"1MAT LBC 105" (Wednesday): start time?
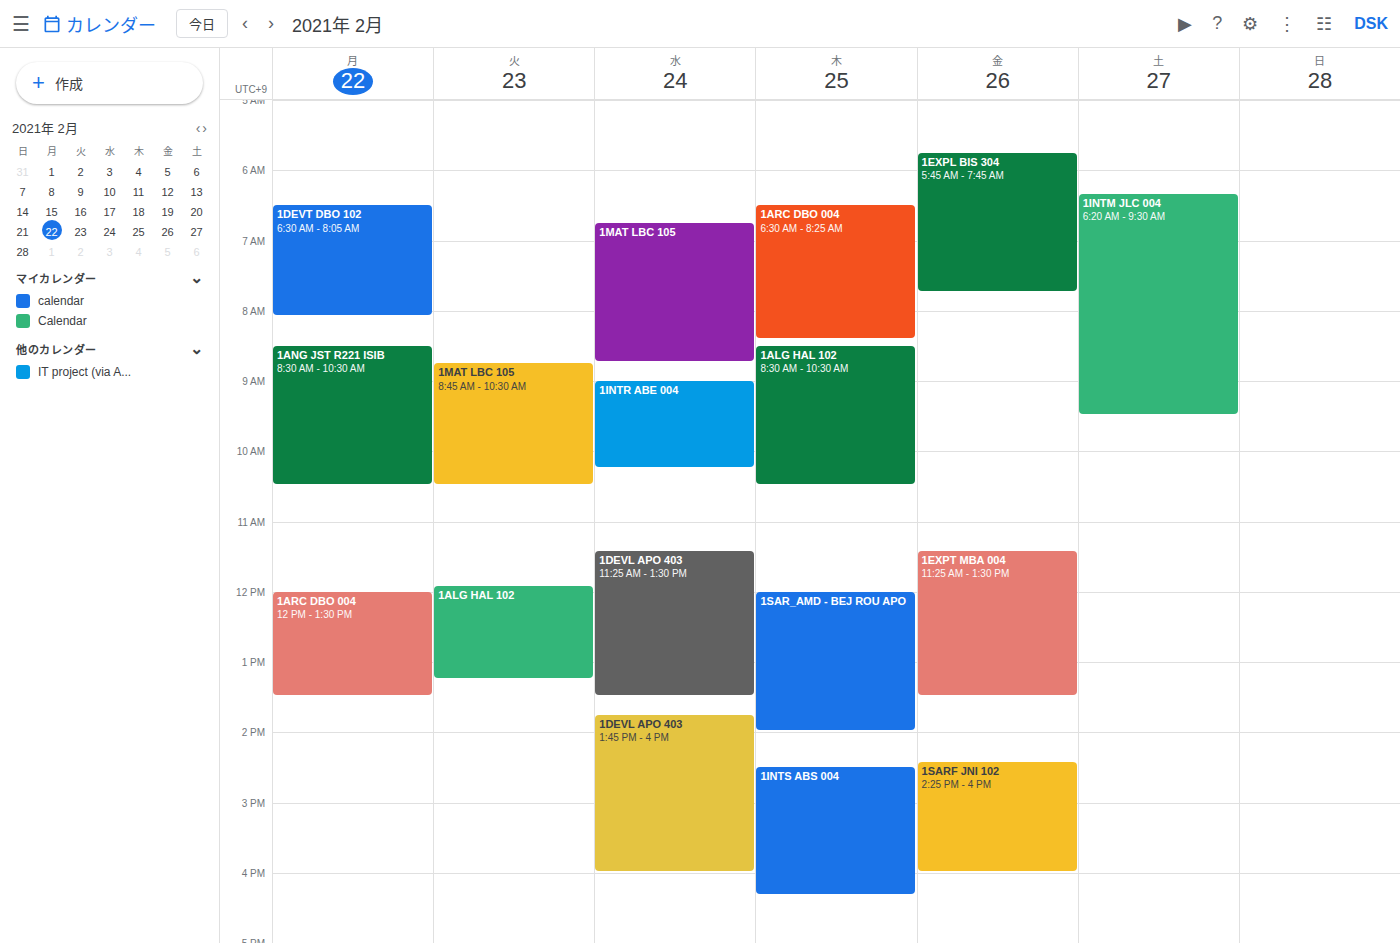
6:45 AM